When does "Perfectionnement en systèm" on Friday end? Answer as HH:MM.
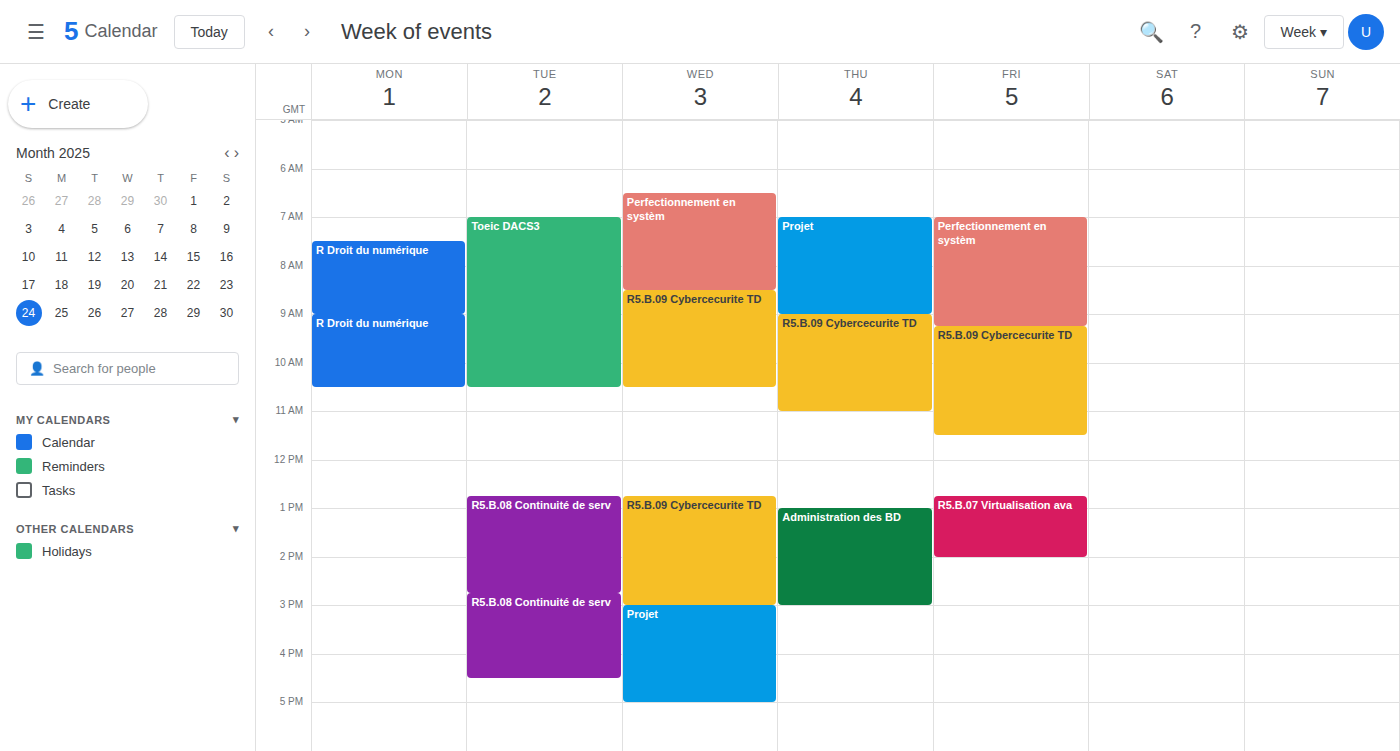
09:15